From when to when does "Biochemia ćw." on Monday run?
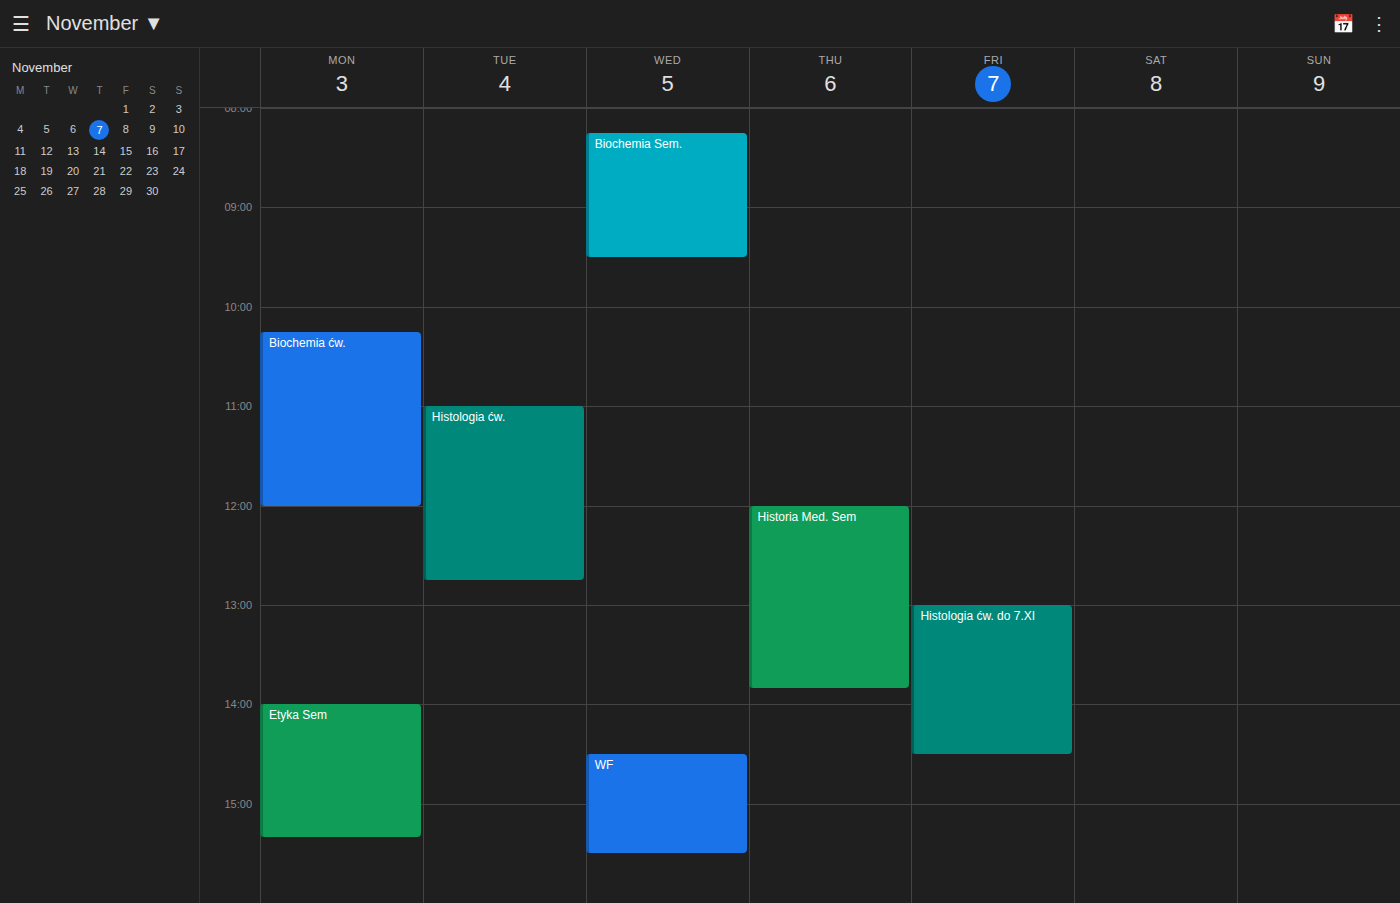
10:15 AM to 12:00 PM